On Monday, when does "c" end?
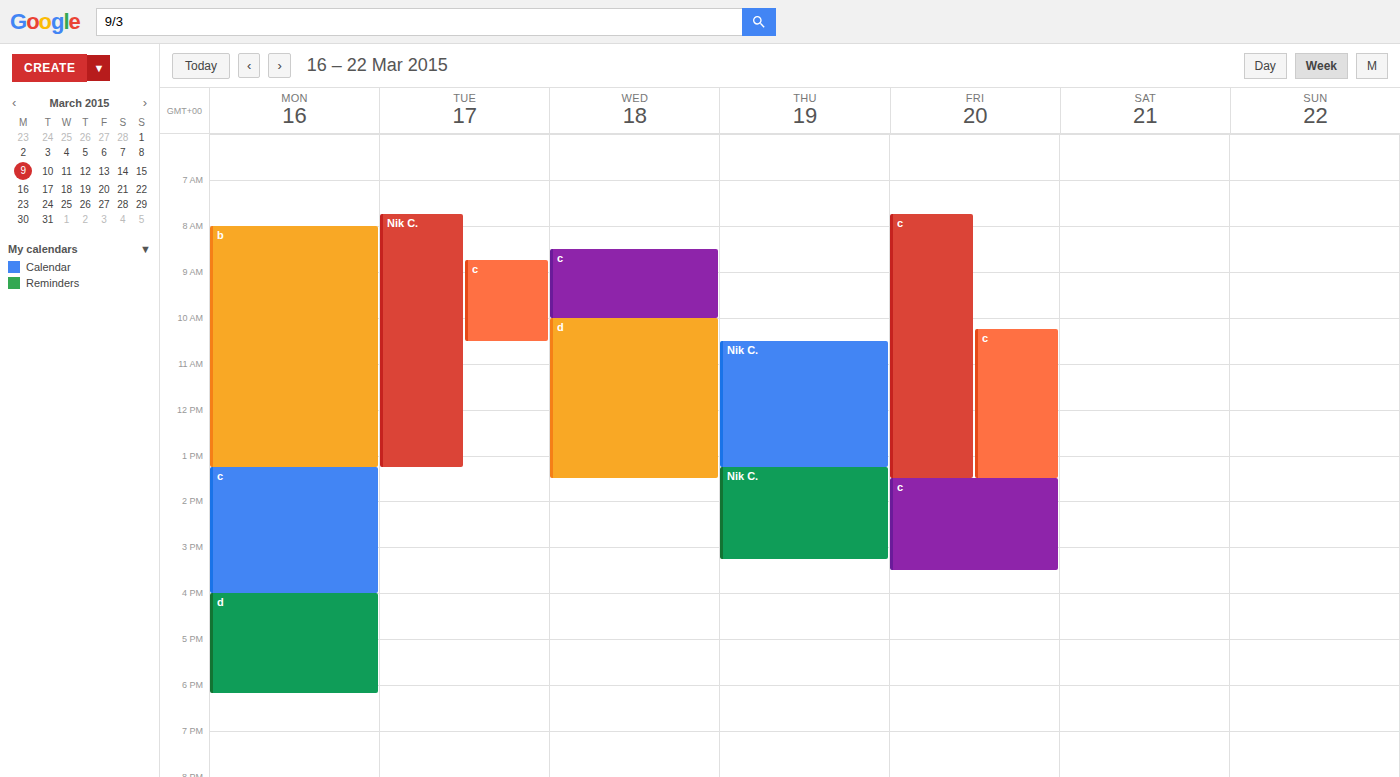
16:00